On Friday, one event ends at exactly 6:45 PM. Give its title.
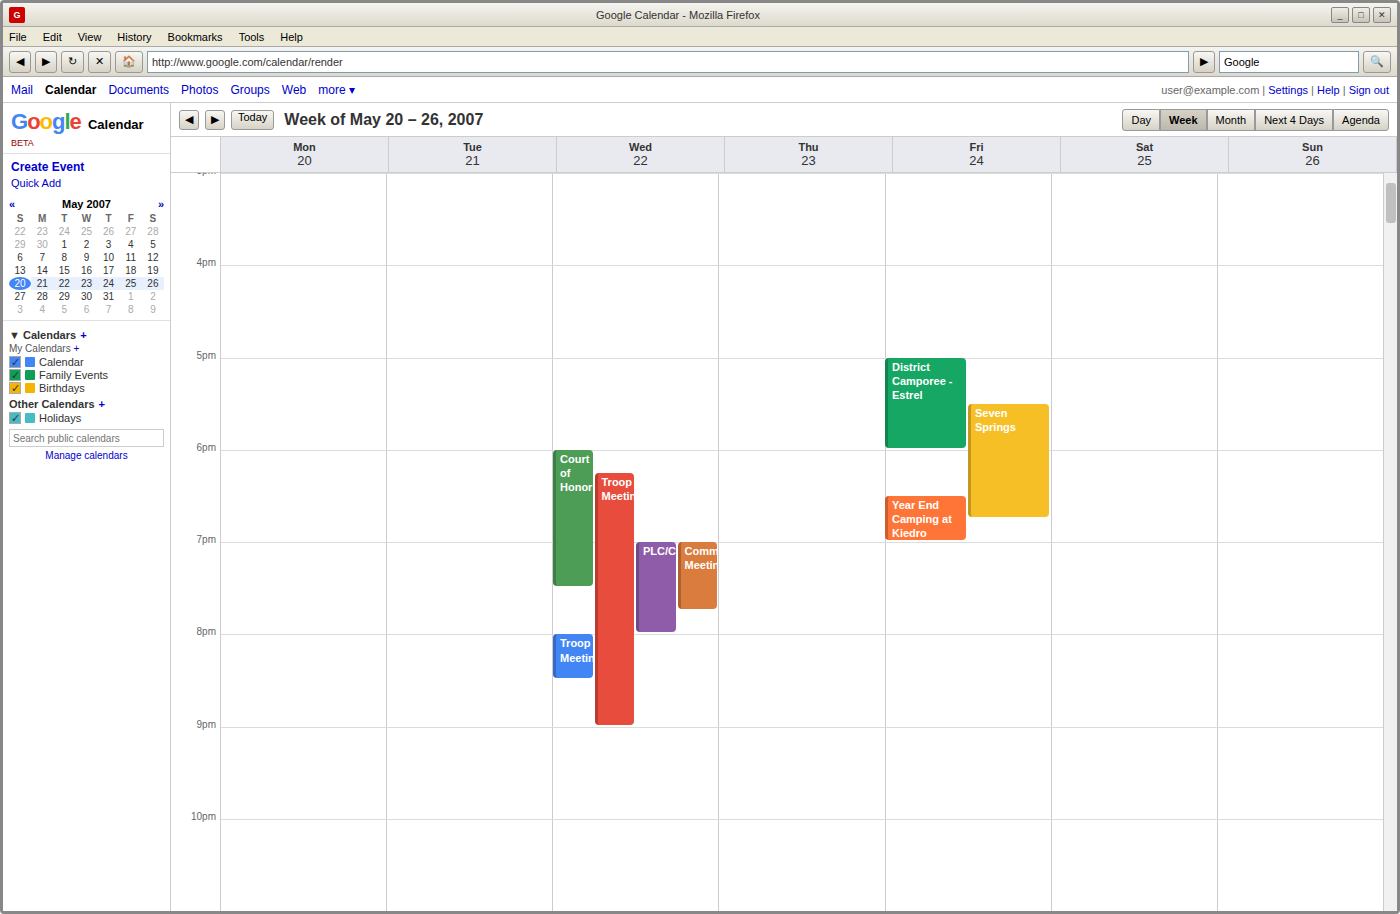
"Seven Springs"